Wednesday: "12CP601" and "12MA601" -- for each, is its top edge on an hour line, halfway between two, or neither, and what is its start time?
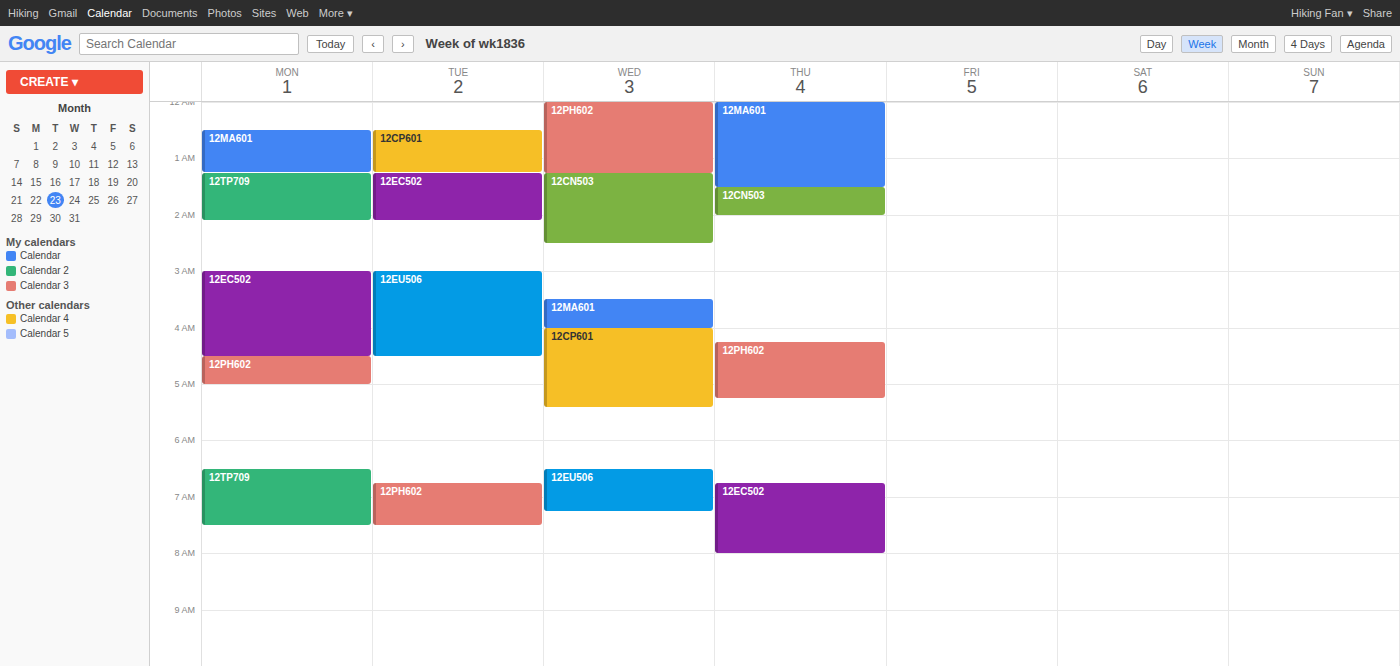
"12CP601": 4:00 AM, exactly on the 4 AM line. "12MA601": 3:30 AM, halfway between the 3 AM and 4 AM lines.